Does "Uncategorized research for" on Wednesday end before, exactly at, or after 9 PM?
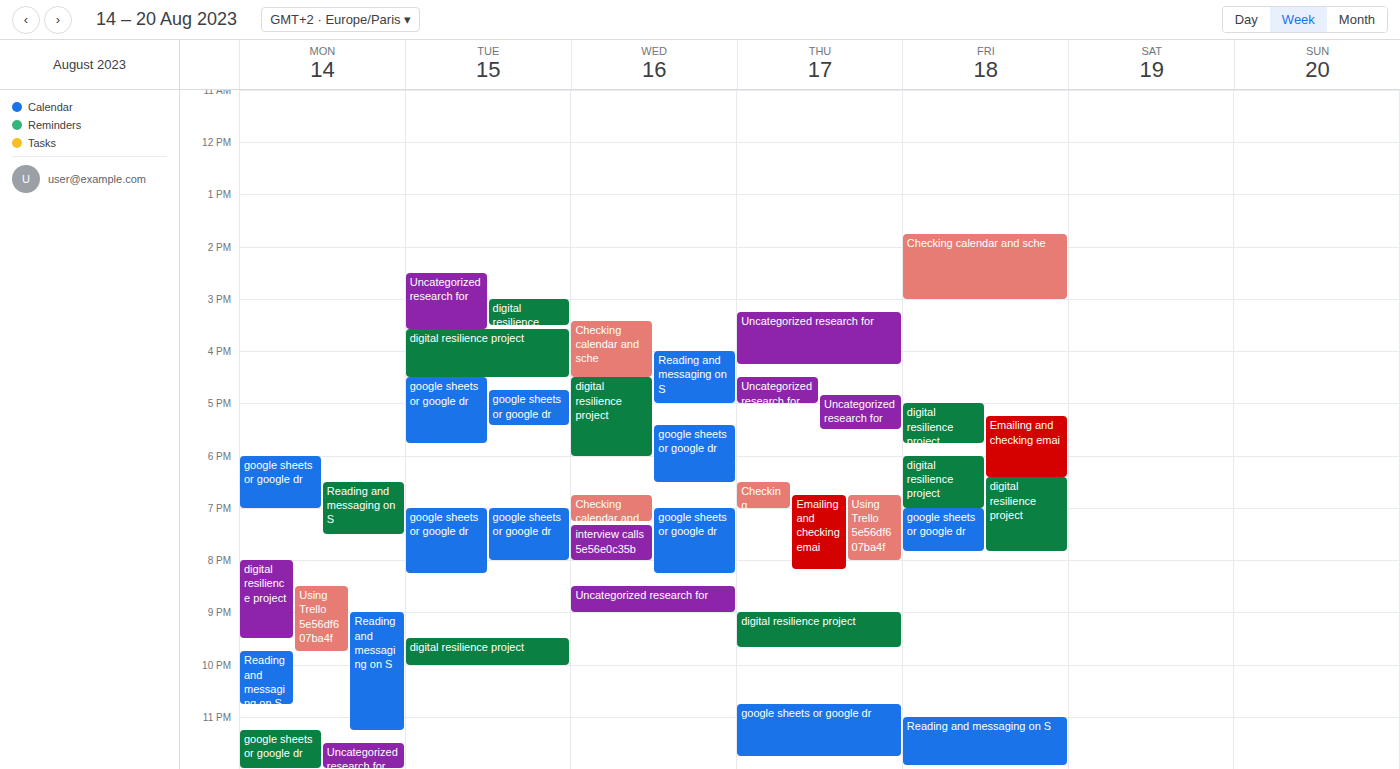
9:00 PM -- exactly at 9 PM, on the 9 PM line.